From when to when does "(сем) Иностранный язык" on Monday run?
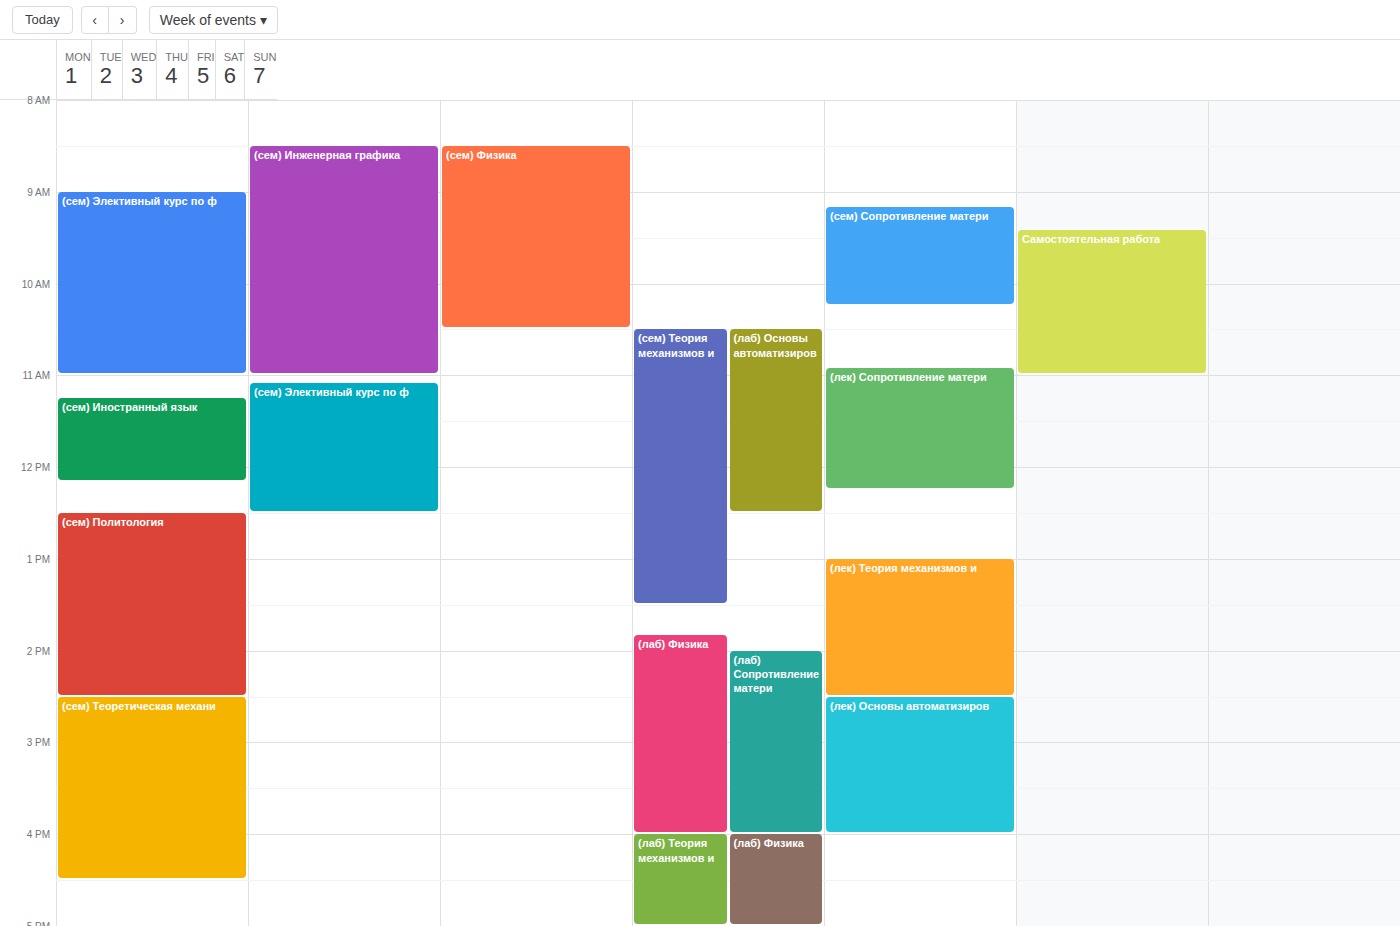
11:15 to 12:10